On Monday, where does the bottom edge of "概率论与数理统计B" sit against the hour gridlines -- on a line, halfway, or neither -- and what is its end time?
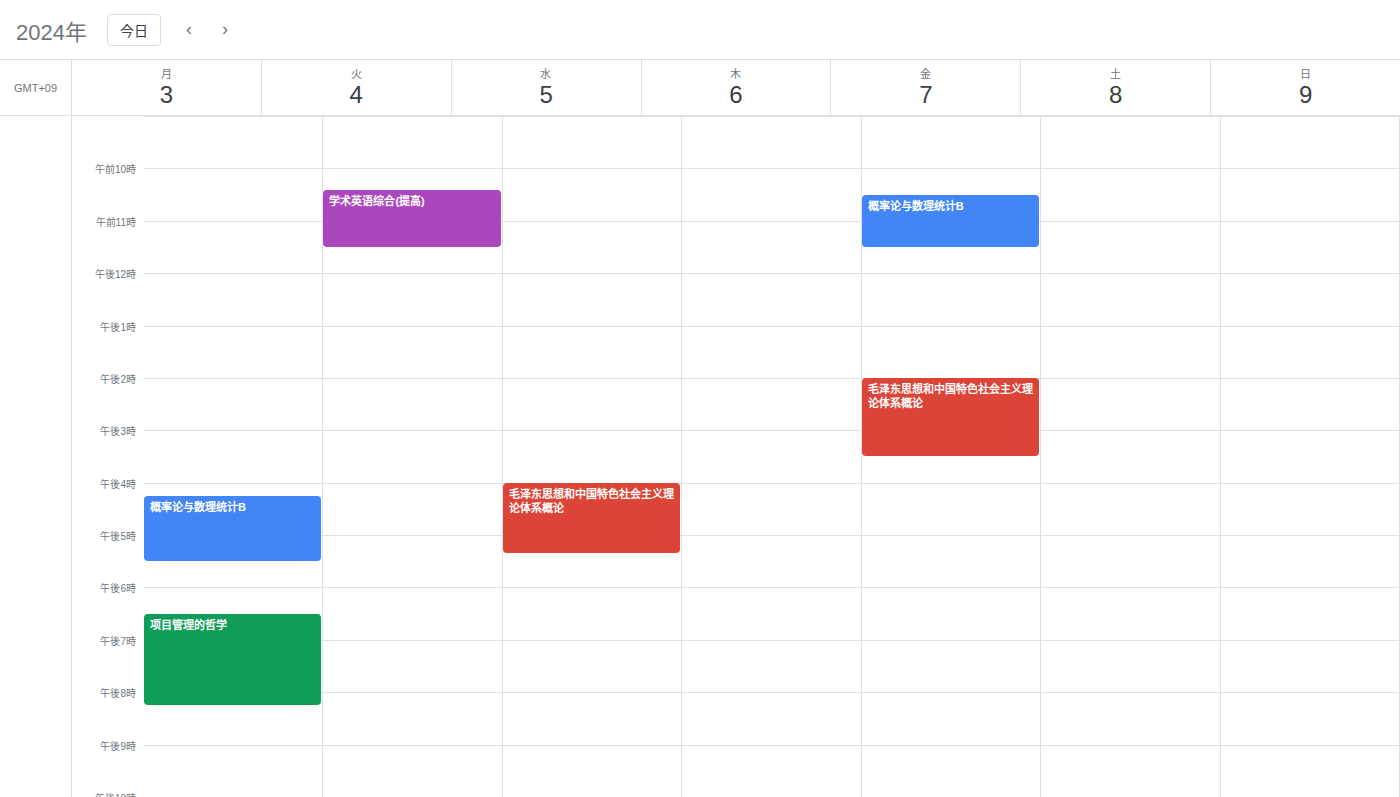
5:30 PM -- halfway between the 5 PM and 6 PM lines.